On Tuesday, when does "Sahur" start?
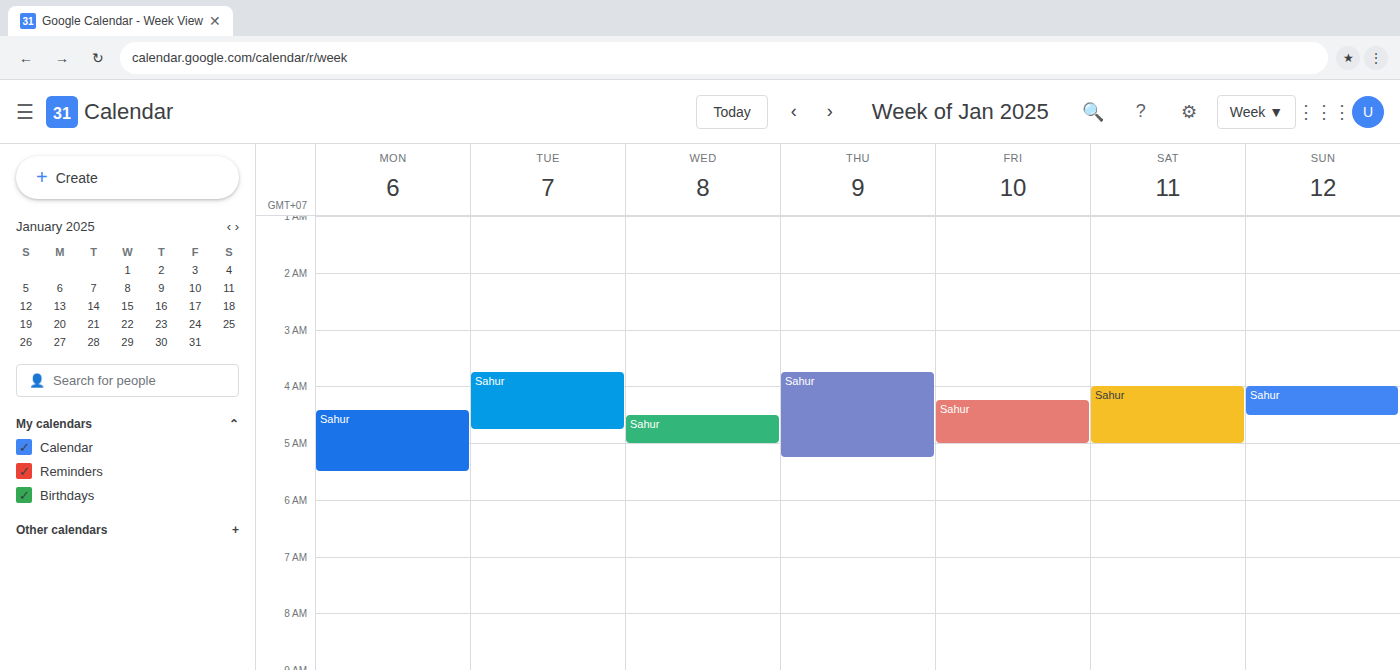
3:45 AM